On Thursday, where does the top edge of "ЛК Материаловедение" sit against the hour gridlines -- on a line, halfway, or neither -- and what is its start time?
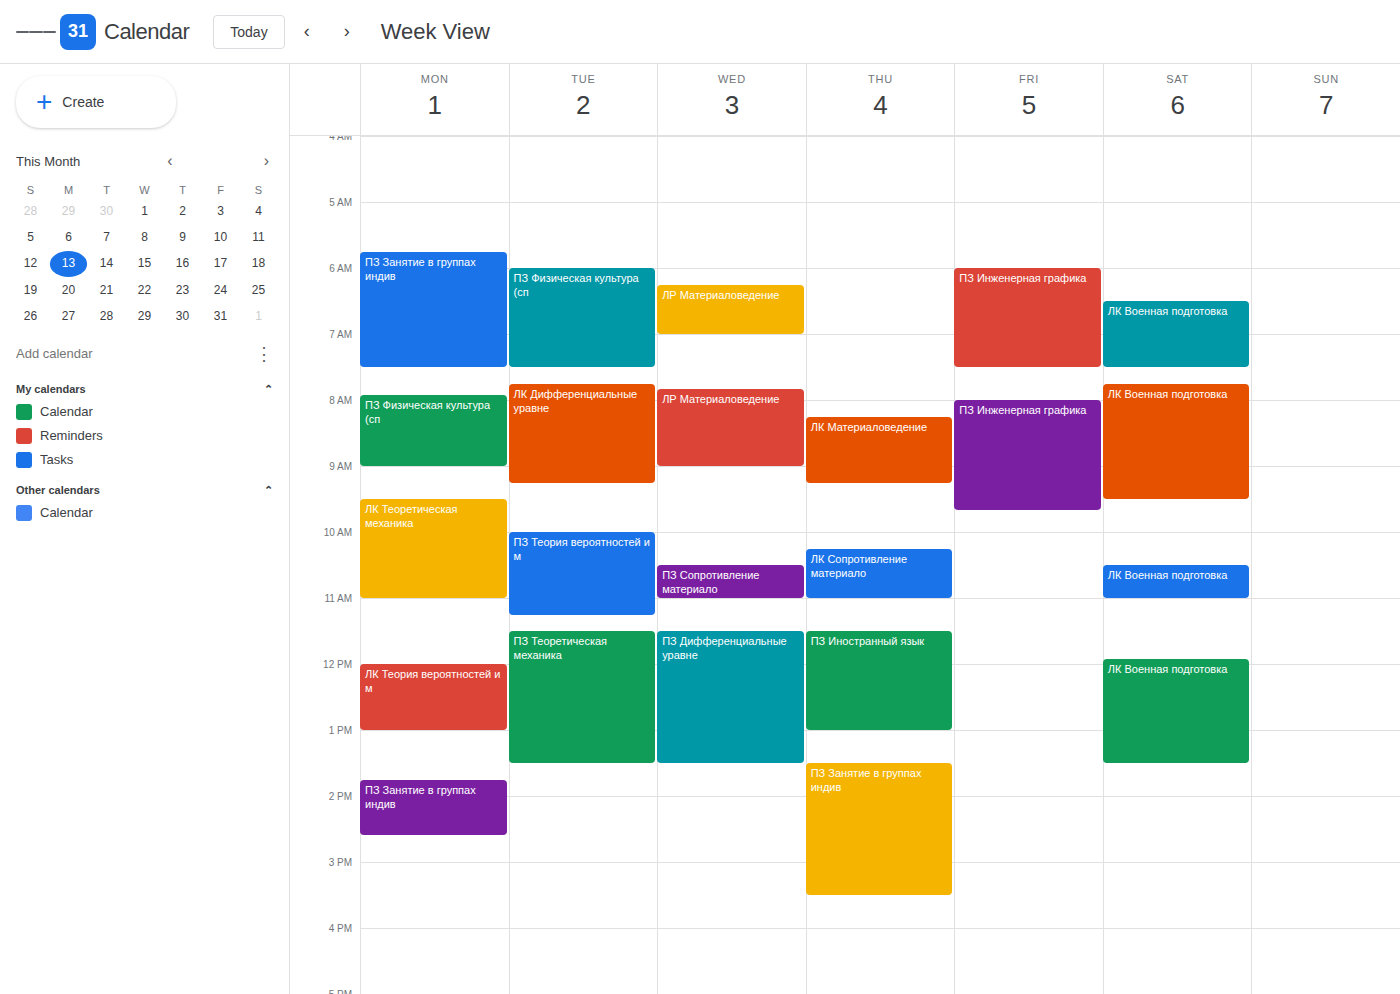
8:15 AM -- neither: a quarter of the way from the 8 AM line to the 9 AM line.